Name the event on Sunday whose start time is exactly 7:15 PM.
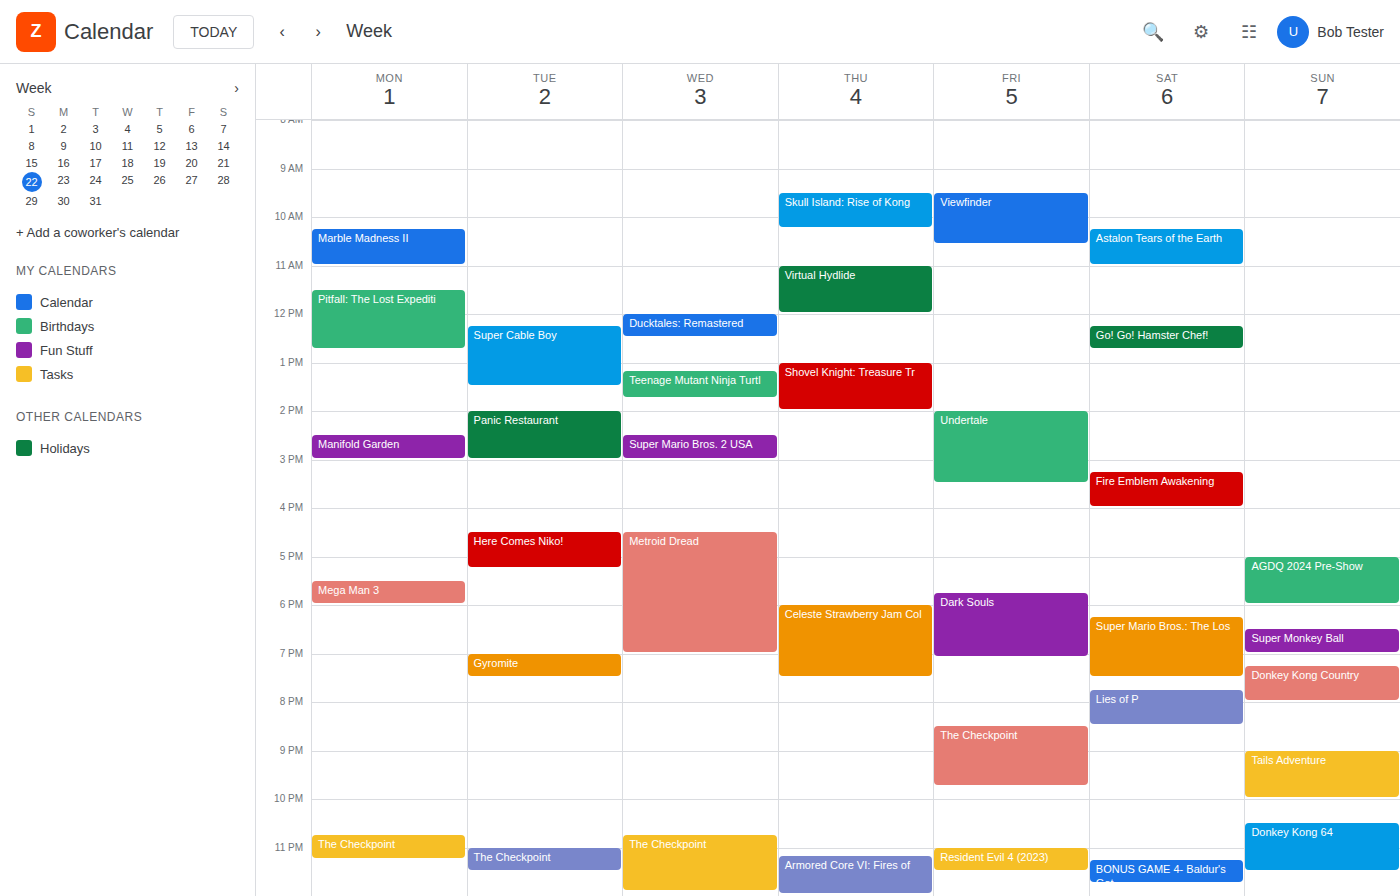
"Donkey Kong Country"